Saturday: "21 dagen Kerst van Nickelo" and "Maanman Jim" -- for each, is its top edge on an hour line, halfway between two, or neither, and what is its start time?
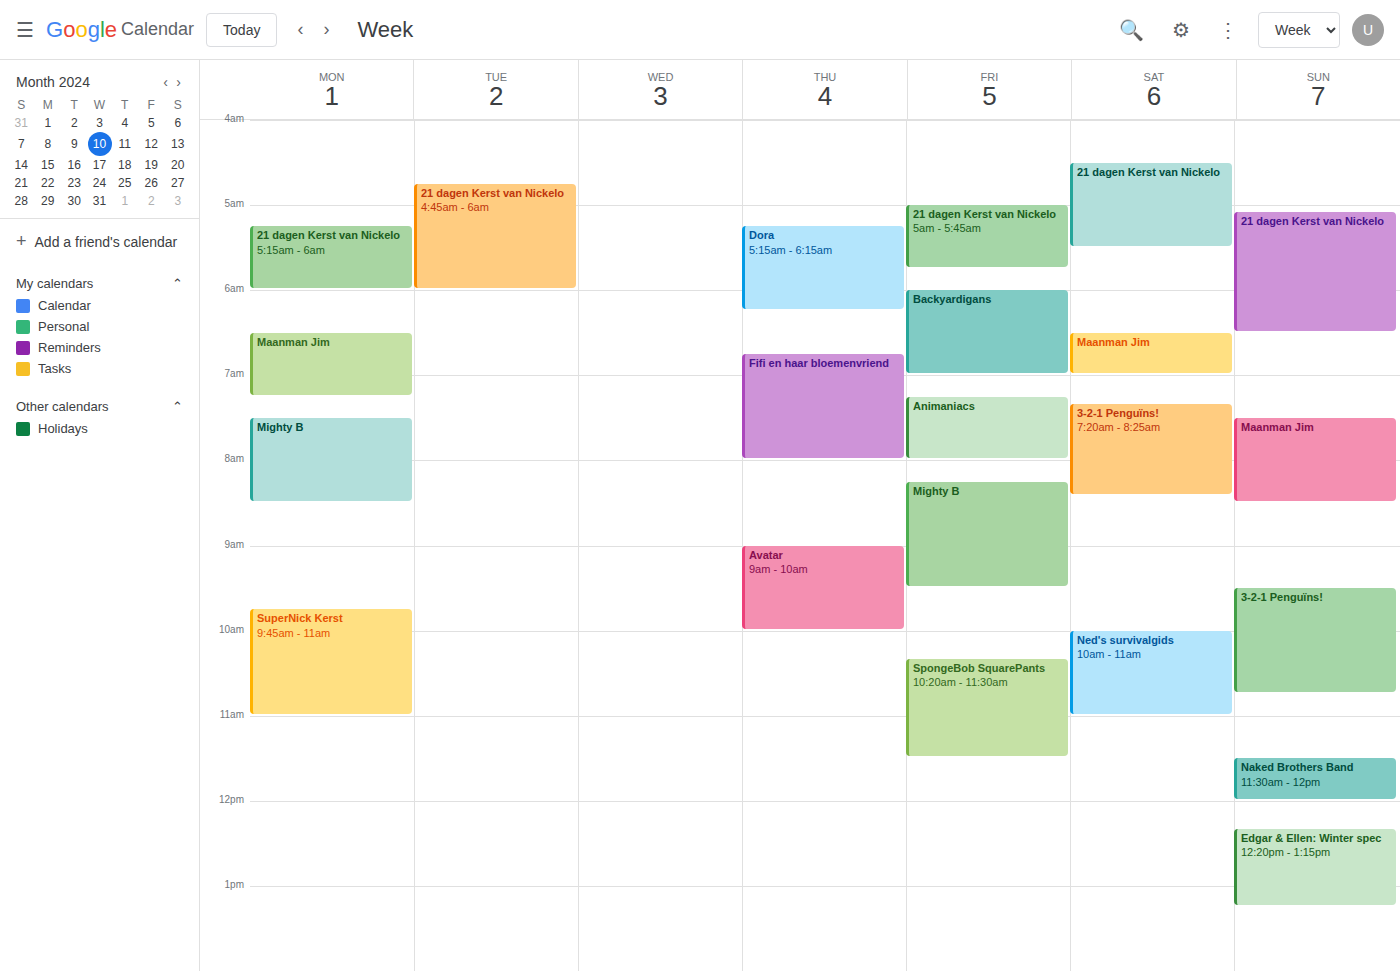
"21 dagen Kerst van Nickelo": 04:30, halfway between the 04:00 and 05:00 lines. "Maanman Jim": 06:30, halfway between the 06:00 and 07:00 lines.